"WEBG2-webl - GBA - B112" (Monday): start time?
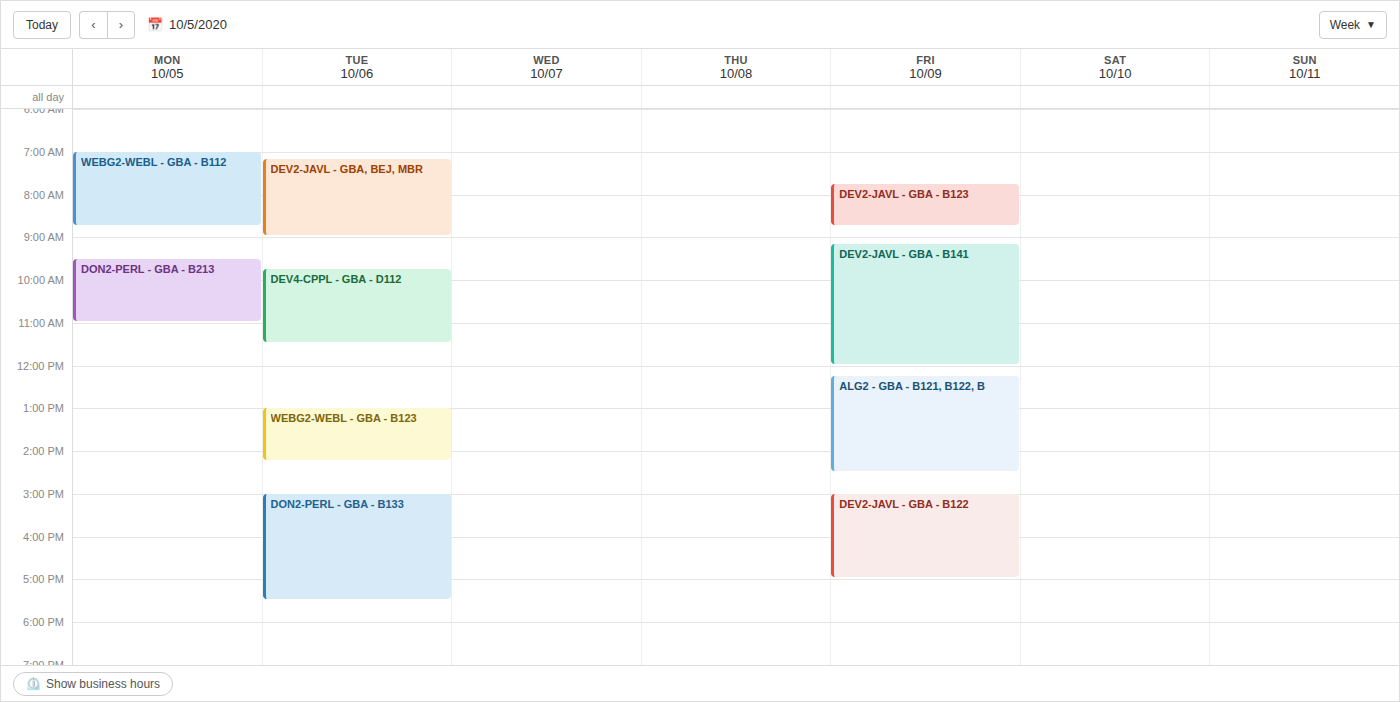
7:00 AM